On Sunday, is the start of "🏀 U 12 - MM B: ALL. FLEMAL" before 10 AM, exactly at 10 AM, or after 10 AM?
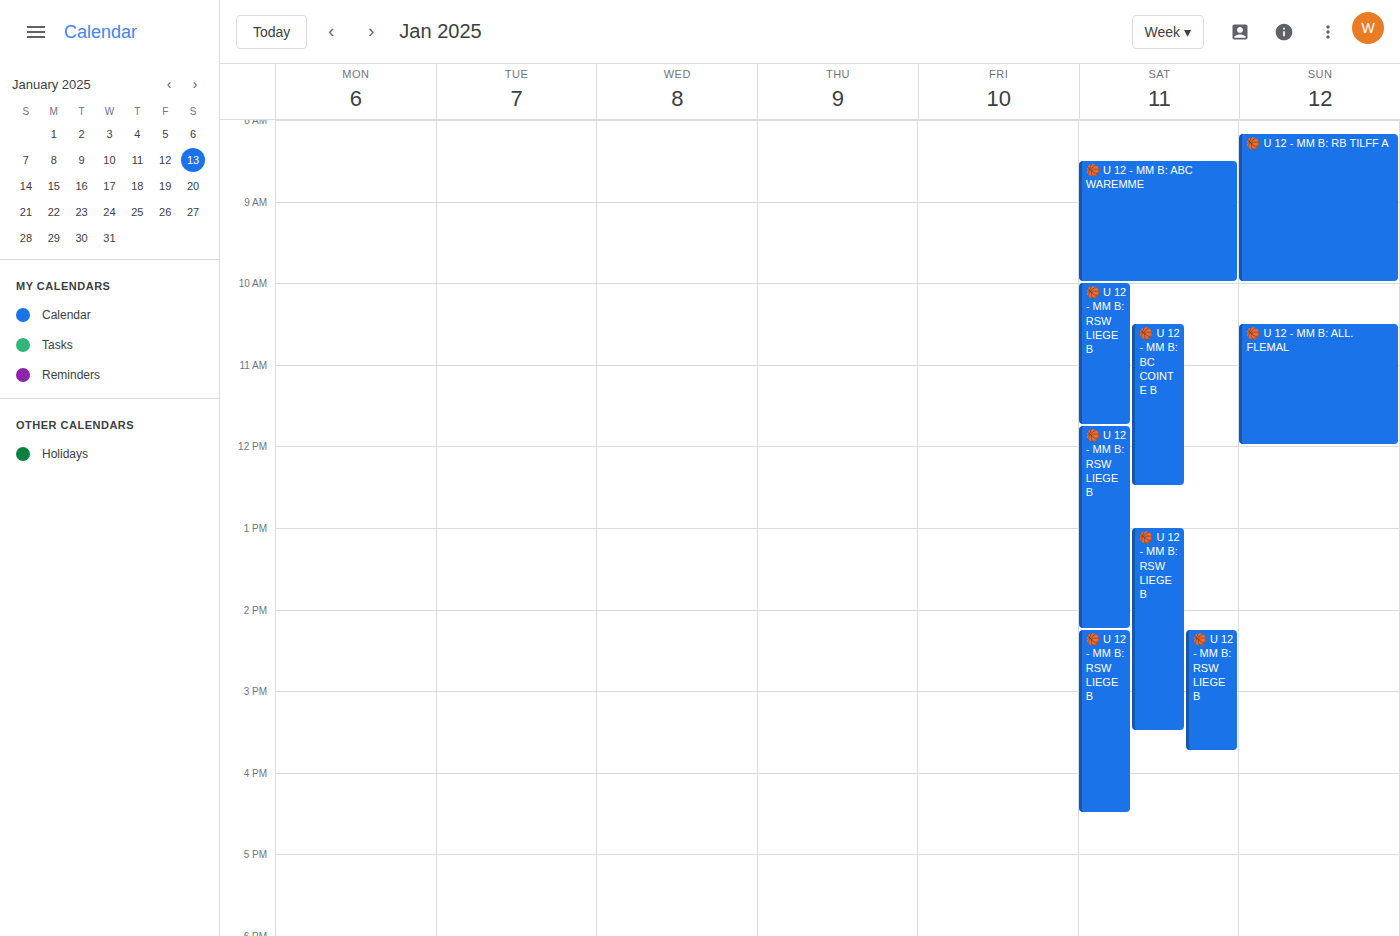
10:30 AM -- after 10 AM, 30 minutes below the 10 AM line.